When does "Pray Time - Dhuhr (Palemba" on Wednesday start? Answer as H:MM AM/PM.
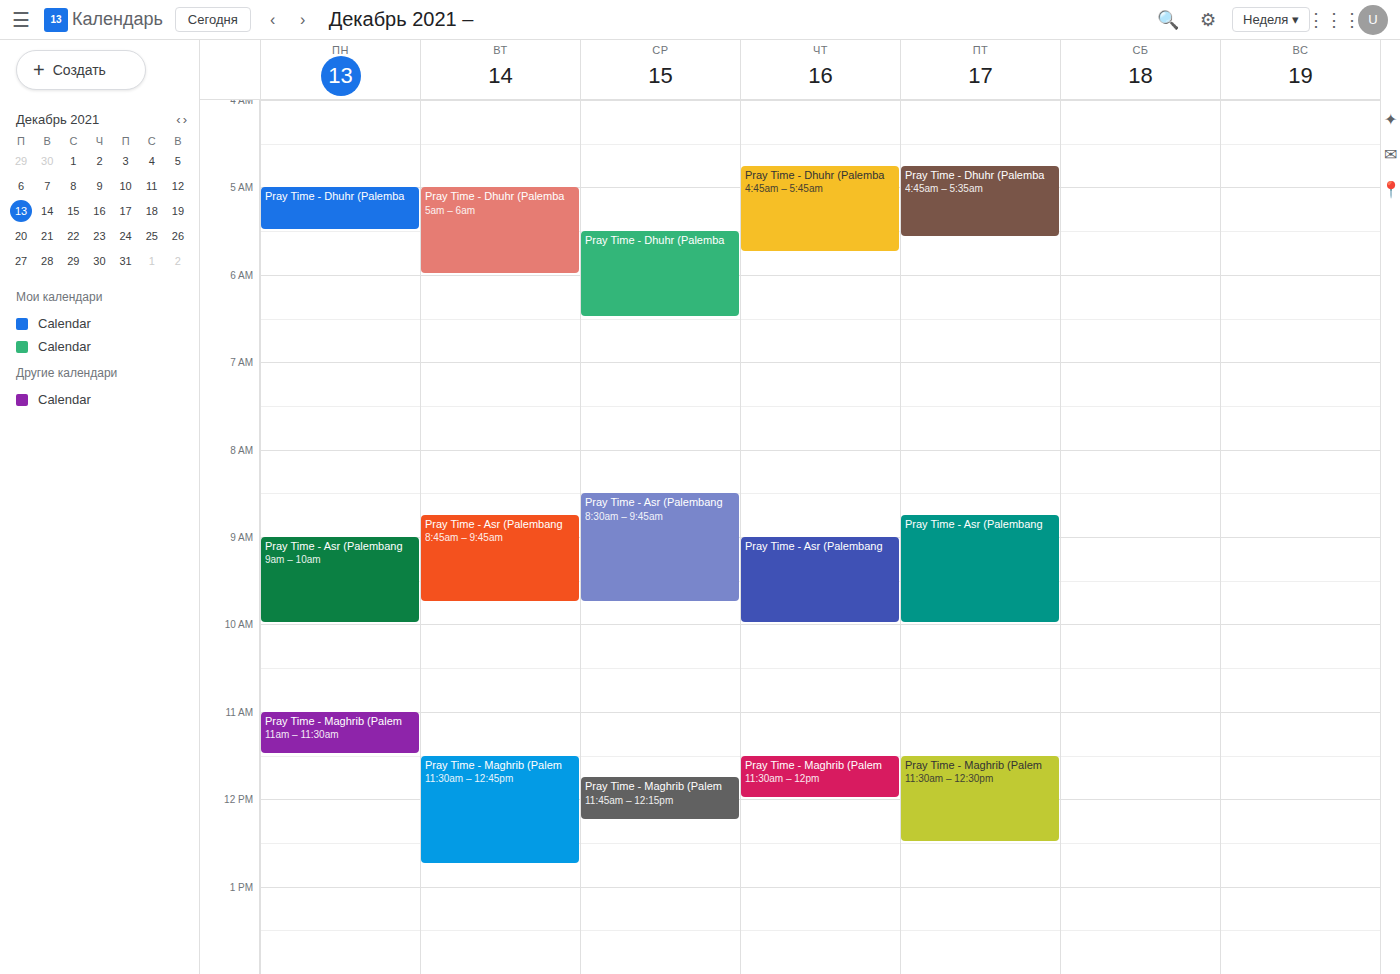
5:30 AM